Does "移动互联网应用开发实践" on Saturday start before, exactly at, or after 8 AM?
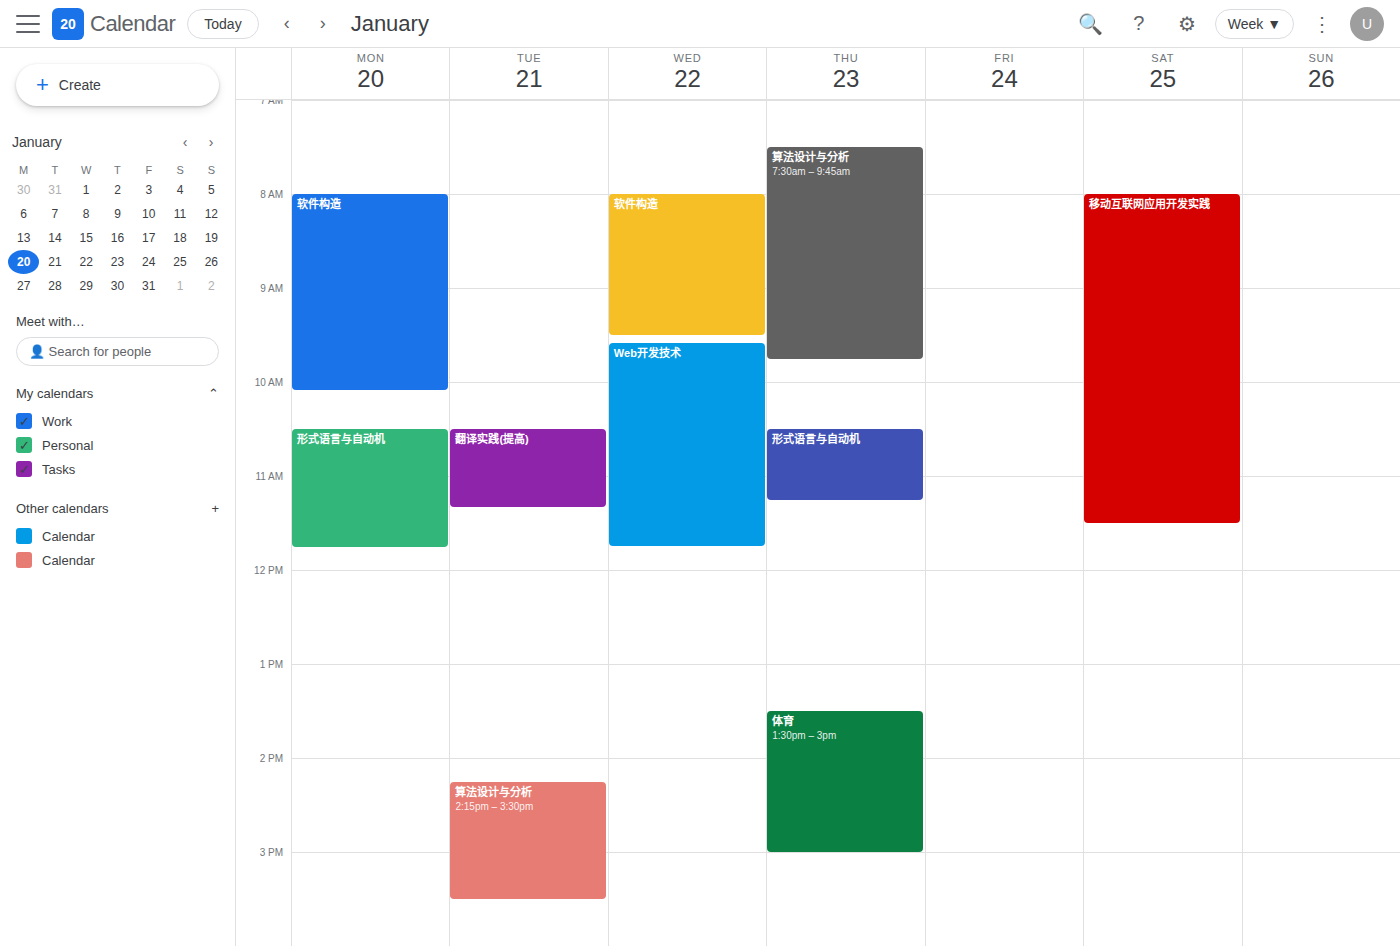
8:00 AM -- exactly at 8 AM, on the 8 AM line.